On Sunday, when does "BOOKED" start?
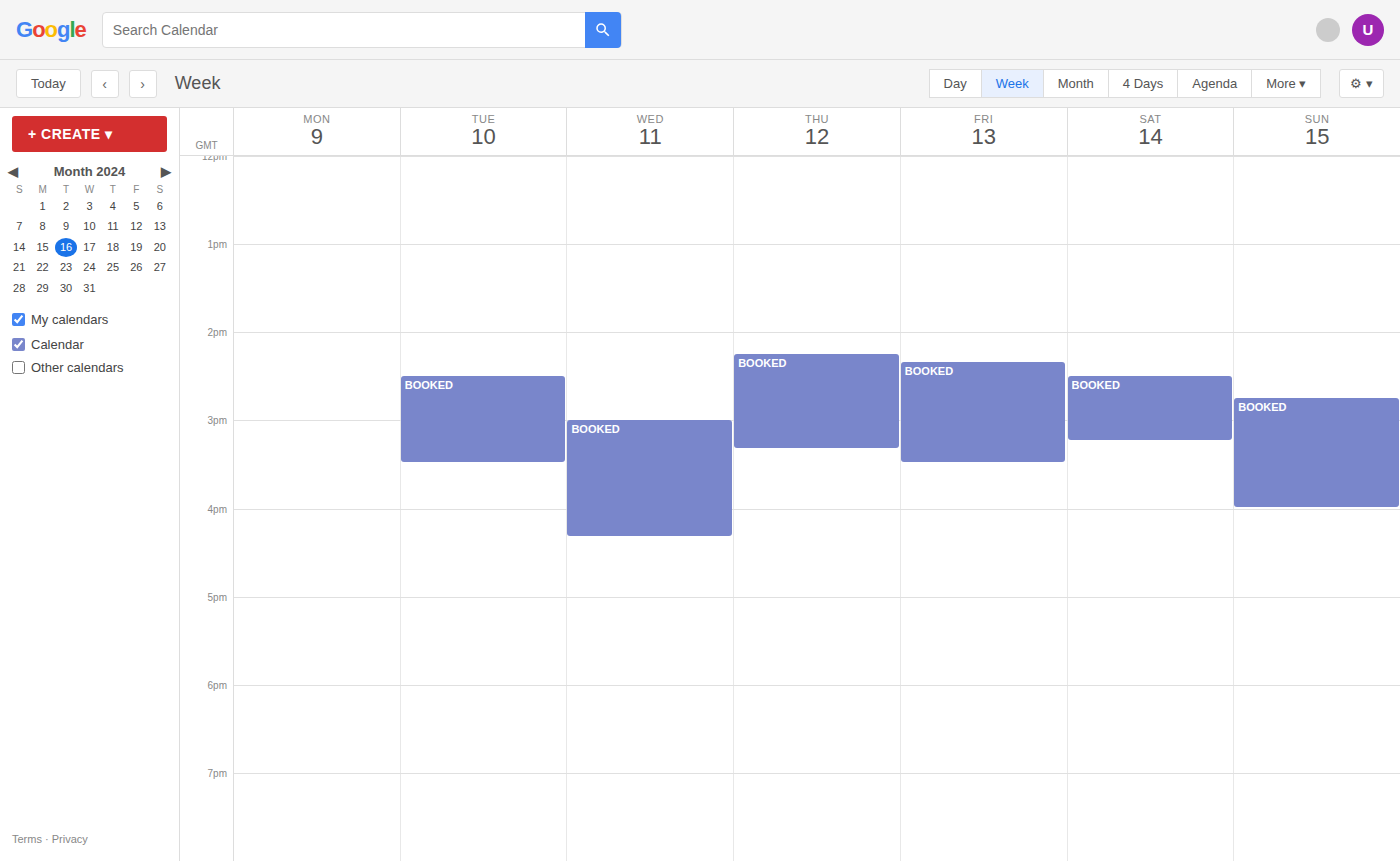
2:45 PM